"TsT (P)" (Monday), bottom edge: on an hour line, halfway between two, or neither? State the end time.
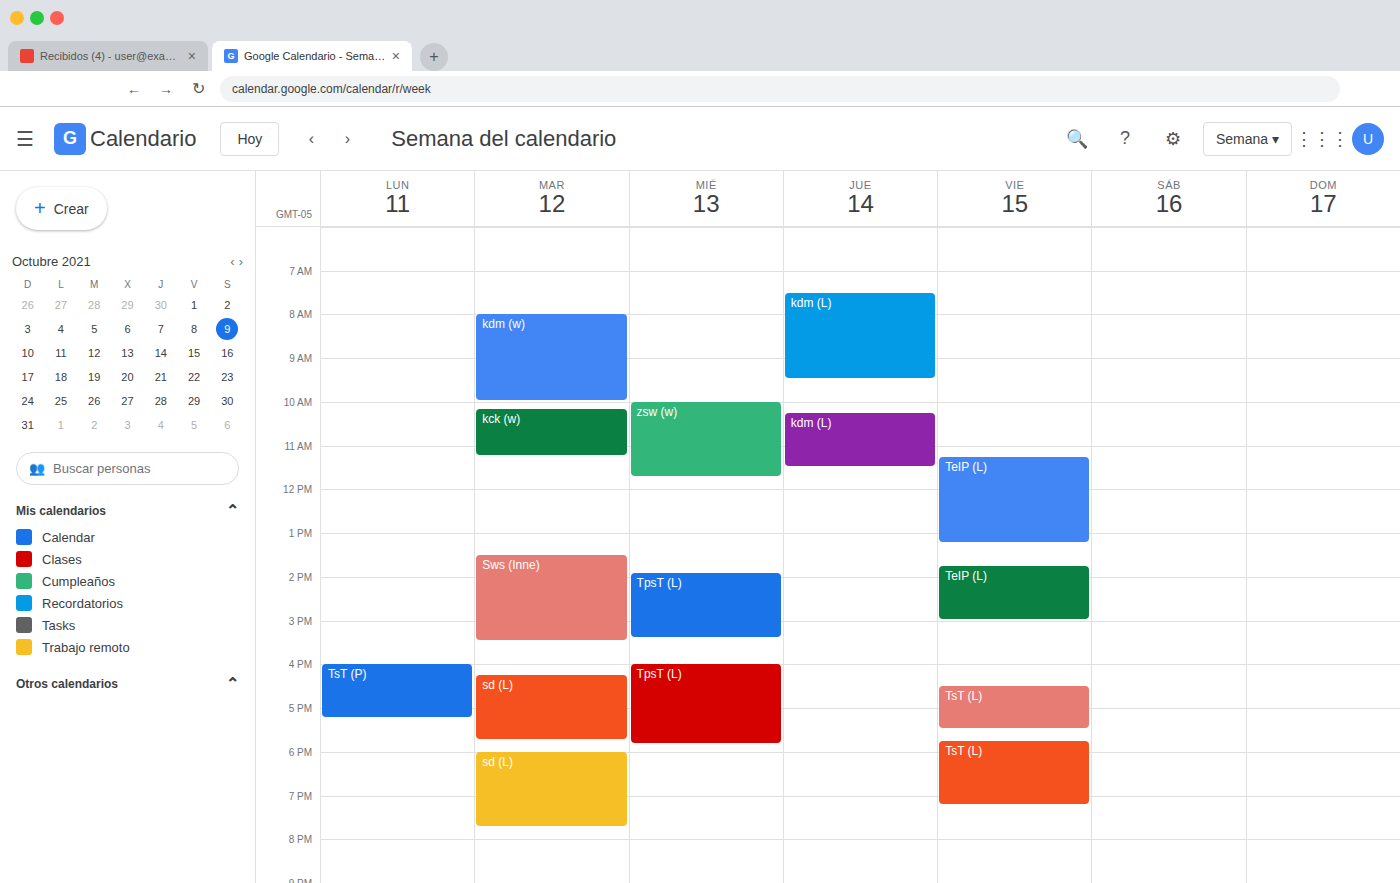
5:15 PM -- neither: a quarter of the way from the 5 PM line to the 6 PM line.